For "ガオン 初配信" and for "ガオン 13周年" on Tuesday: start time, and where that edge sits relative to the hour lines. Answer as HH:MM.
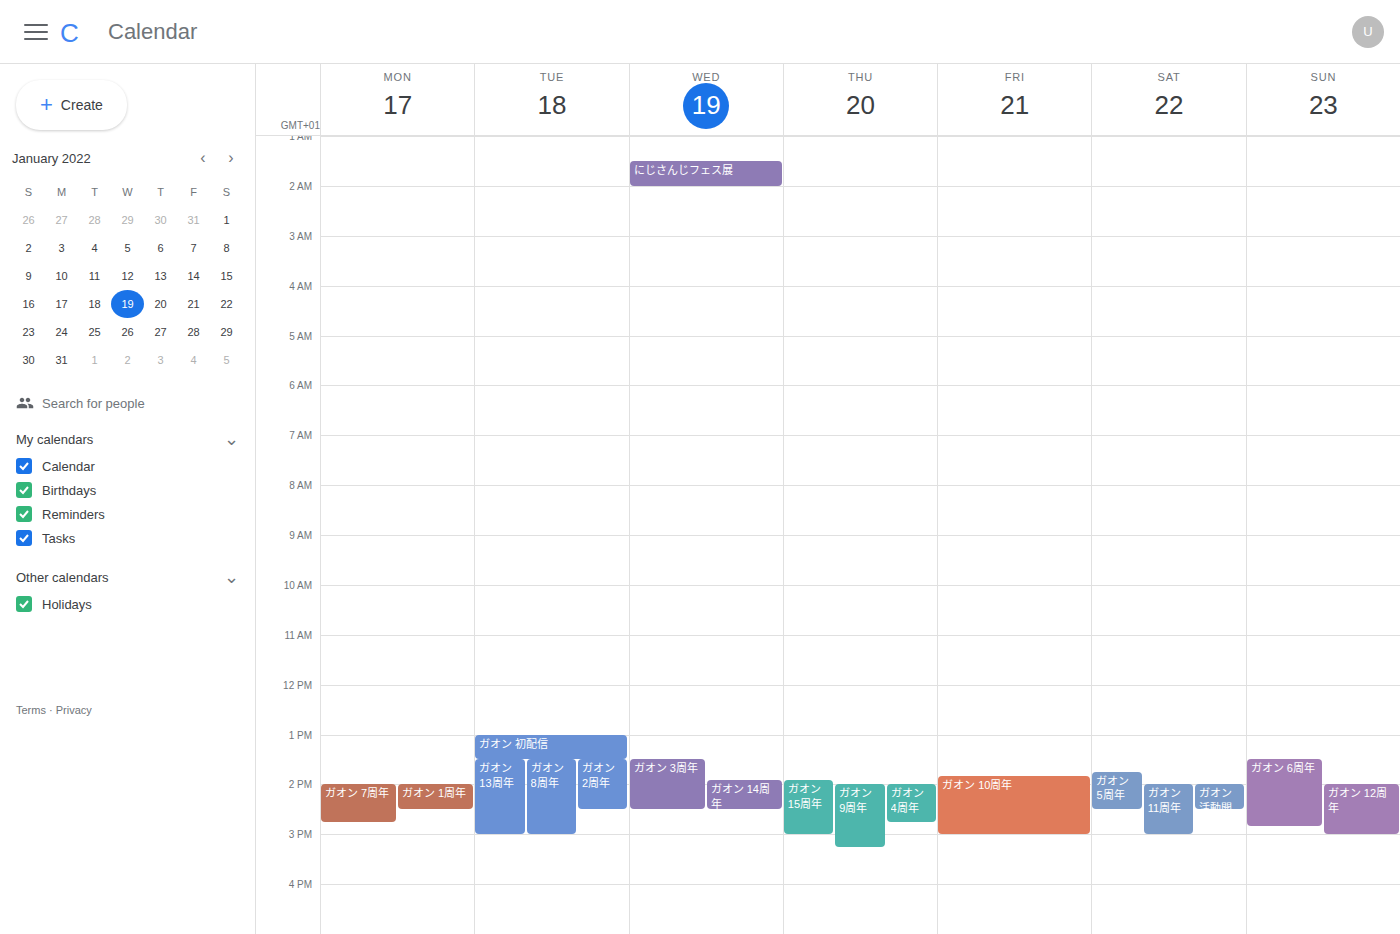
"ガオン 初配信": 13:00, exactly on the 13:00 line. "ガオン 13周年": 13:30, halfway between the 13:00 and 14:00 lines.